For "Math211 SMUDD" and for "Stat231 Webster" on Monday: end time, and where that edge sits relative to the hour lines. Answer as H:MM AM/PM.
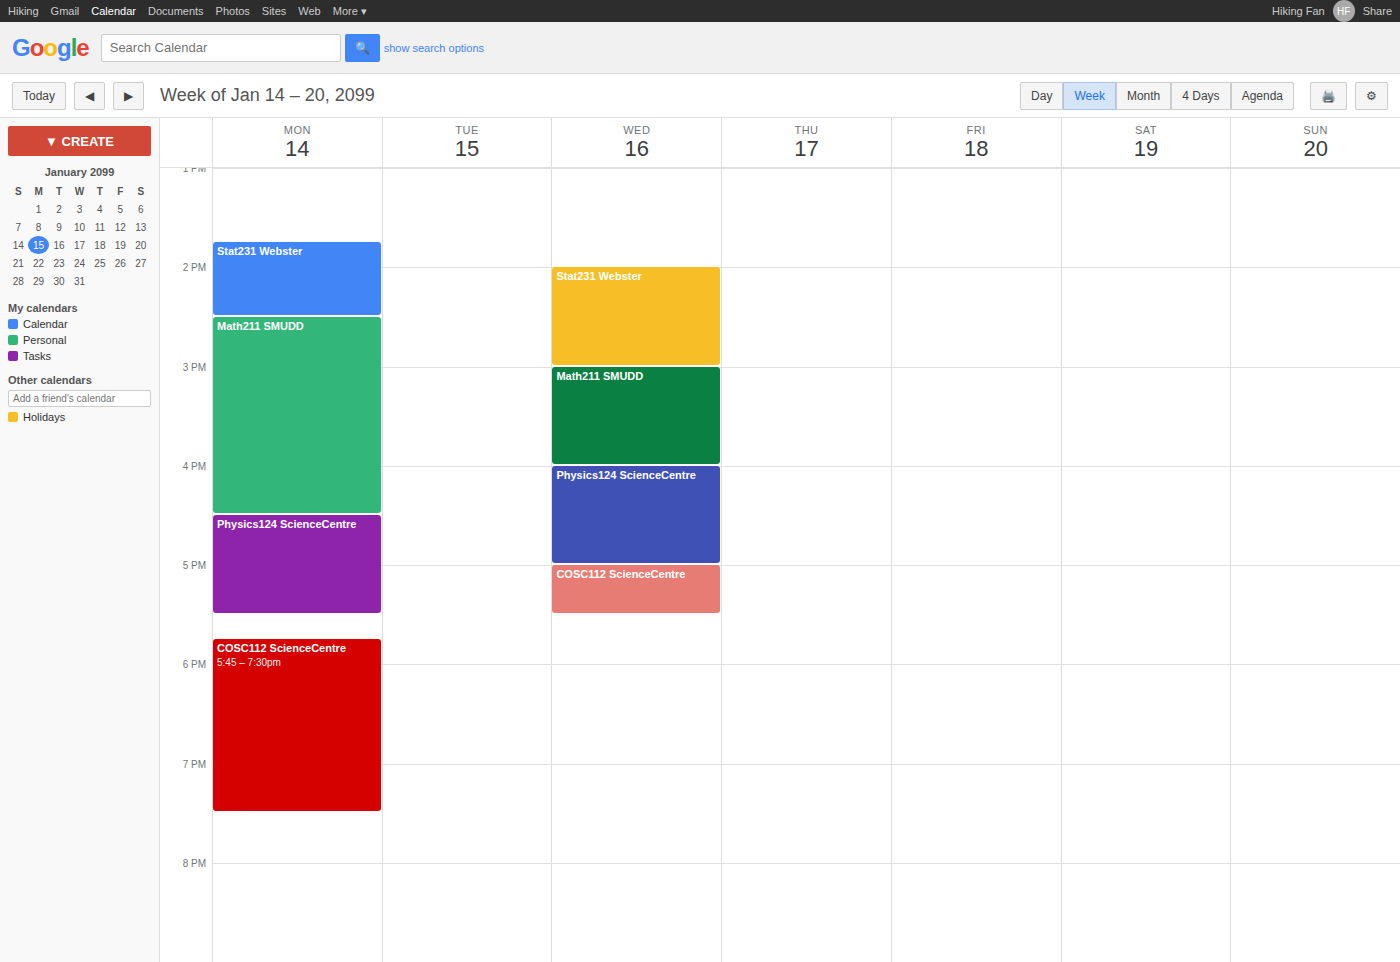
"Math211 SMUDD": 4:30 PM, halfway between the 4 PM and 5 PM lines. "Stat231 Webster": 2:30 PM, halfway between the 2 PM and 3 PM lines.